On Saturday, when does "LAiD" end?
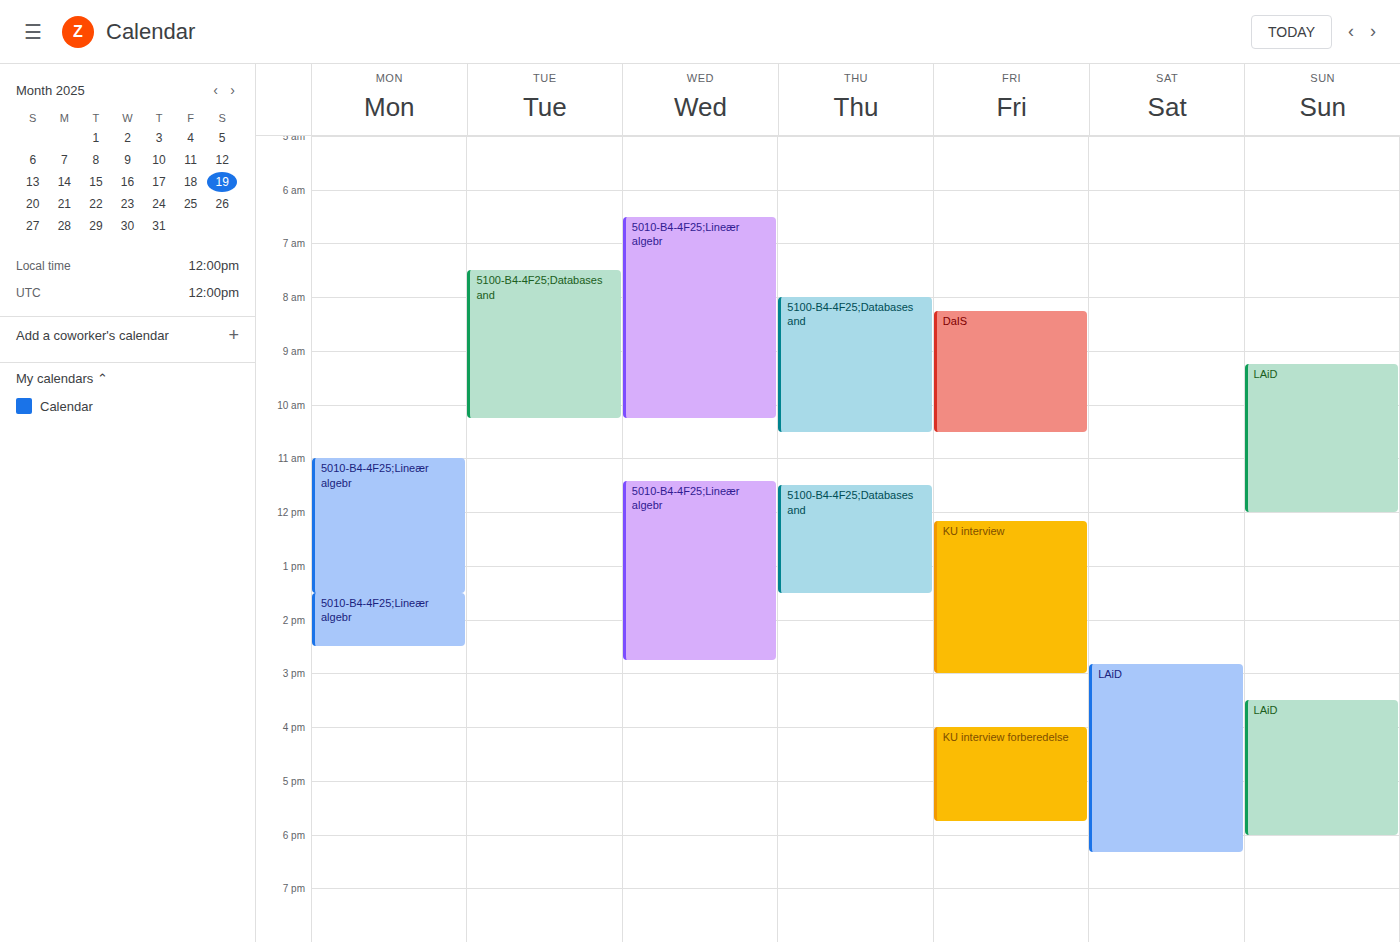
18:20